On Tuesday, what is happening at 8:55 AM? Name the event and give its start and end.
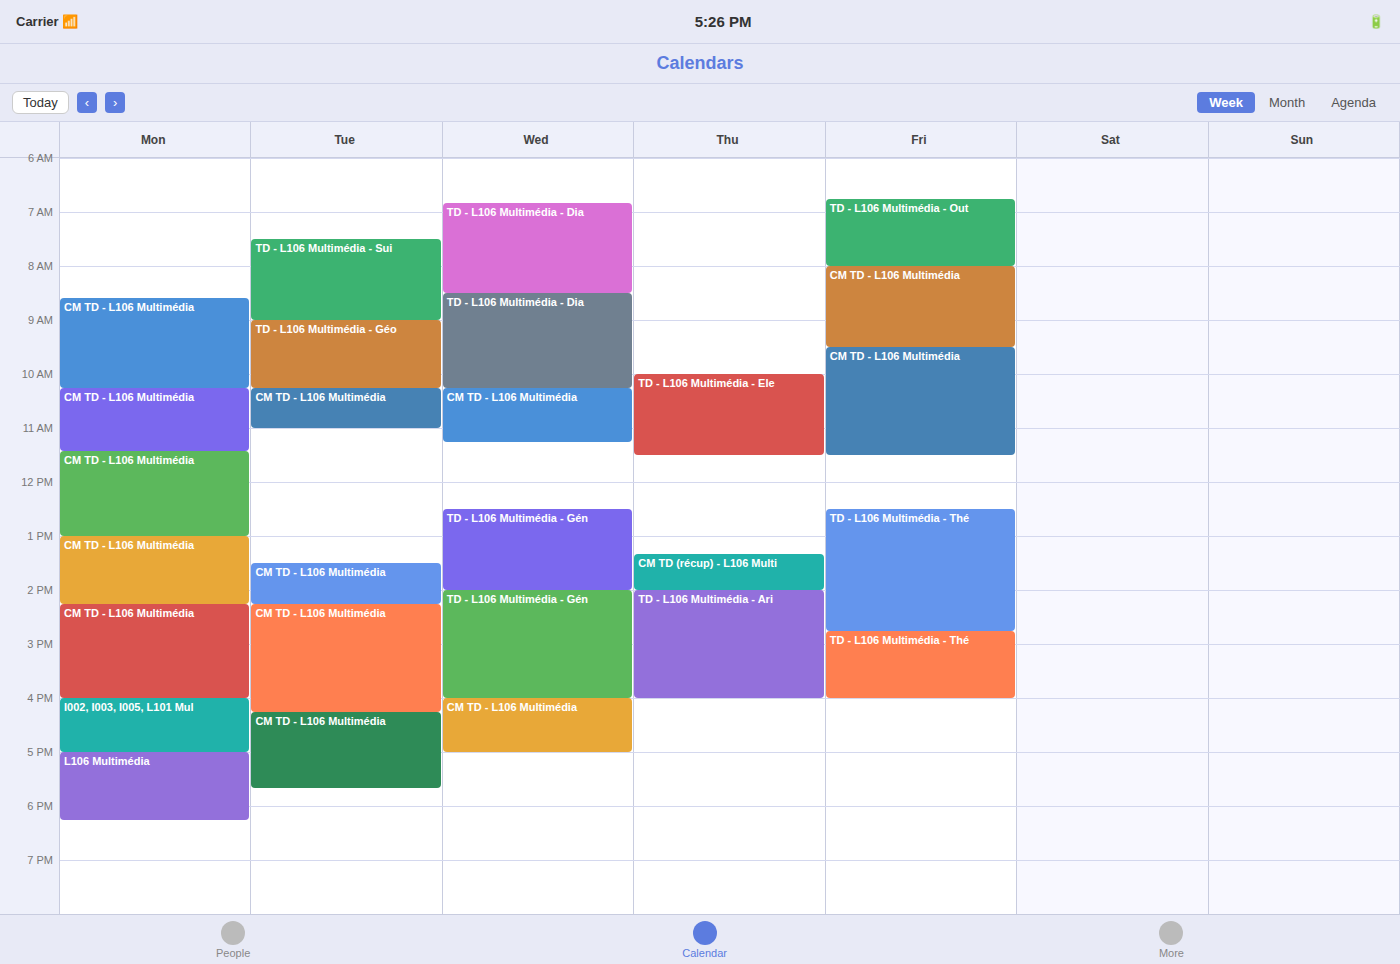
"TD - L106 Multimédia - Sui", 7:30 AM to 9:00 AM